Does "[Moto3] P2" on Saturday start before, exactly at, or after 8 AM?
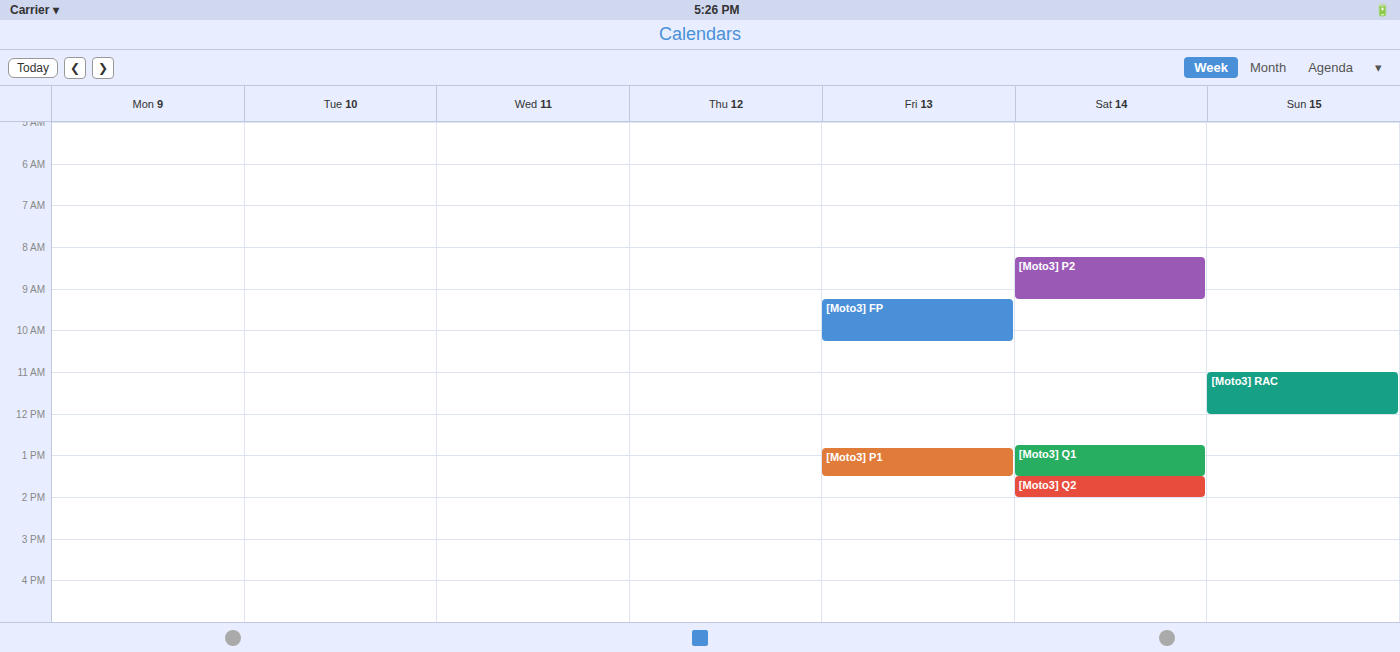
8:15 AM -- after 8 AM, 15 minutes below the 8 AM line.